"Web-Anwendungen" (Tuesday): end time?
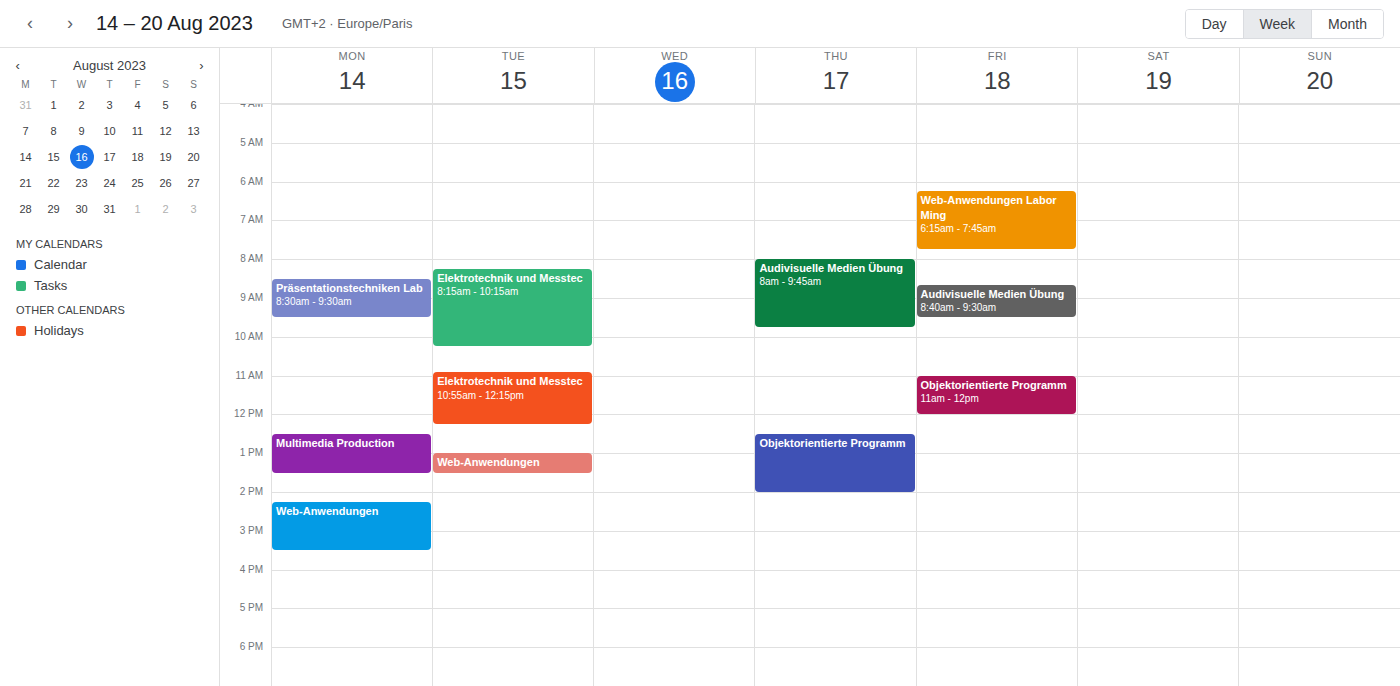
1:30 PM